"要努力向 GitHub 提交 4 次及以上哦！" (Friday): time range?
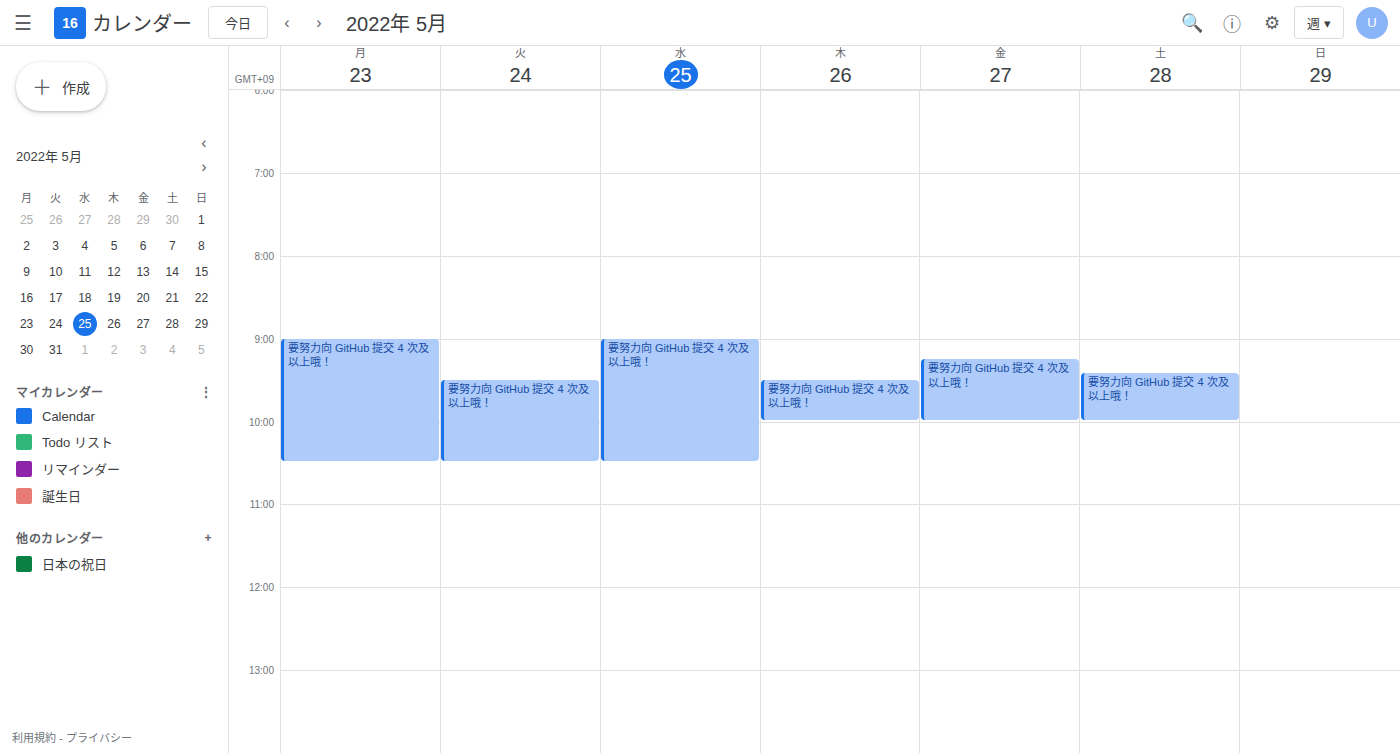
9:15 AM to 10:00 AM